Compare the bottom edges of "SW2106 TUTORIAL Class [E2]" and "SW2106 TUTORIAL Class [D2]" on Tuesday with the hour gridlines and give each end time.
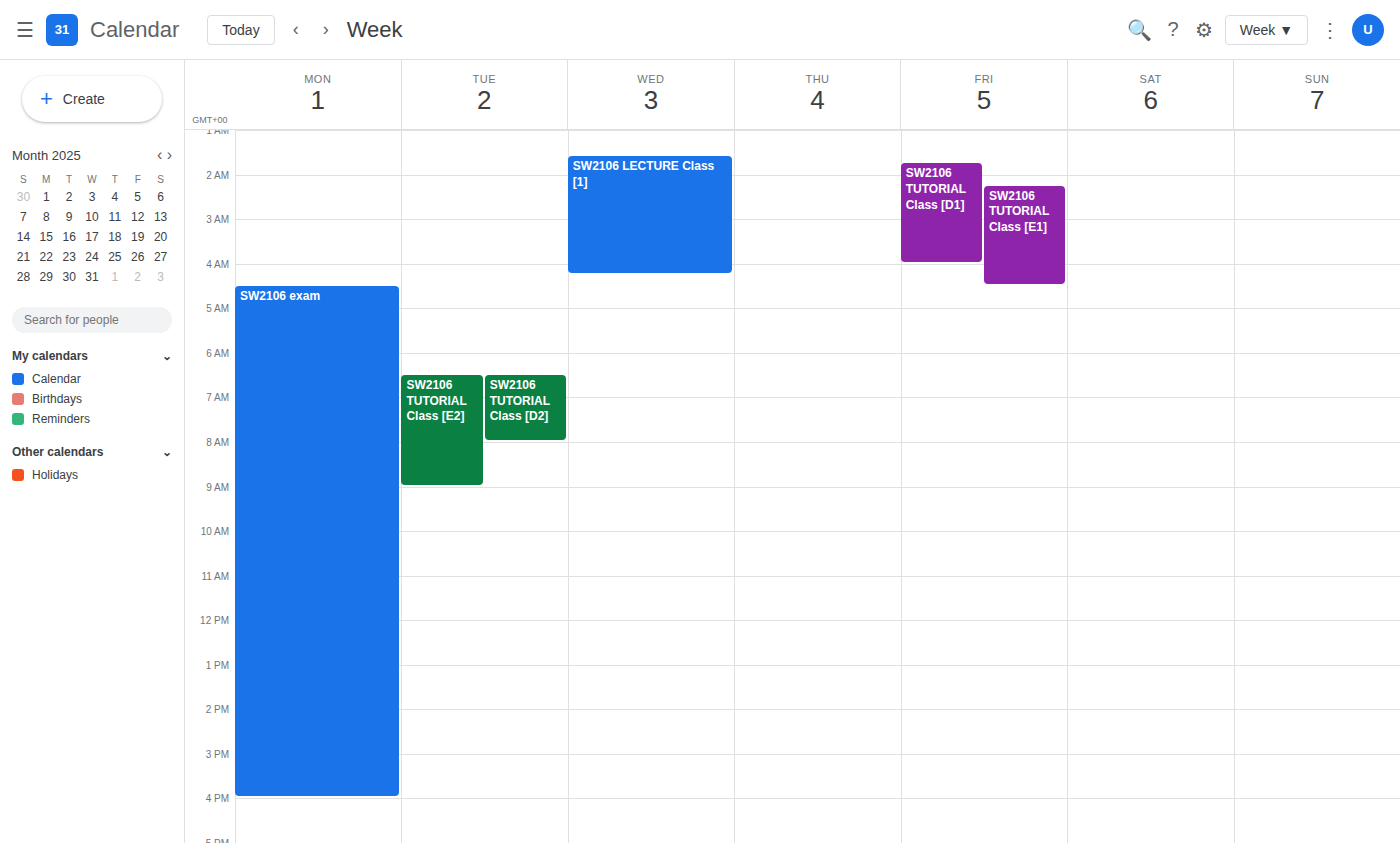
"SW2106 TUTORIAL Class [E2]": 9:00 AM, exactly on the 9 AM line. "SW2106 TUTORIAL Class [D2]": 8:00 AM, exactly on the 8 AM line.